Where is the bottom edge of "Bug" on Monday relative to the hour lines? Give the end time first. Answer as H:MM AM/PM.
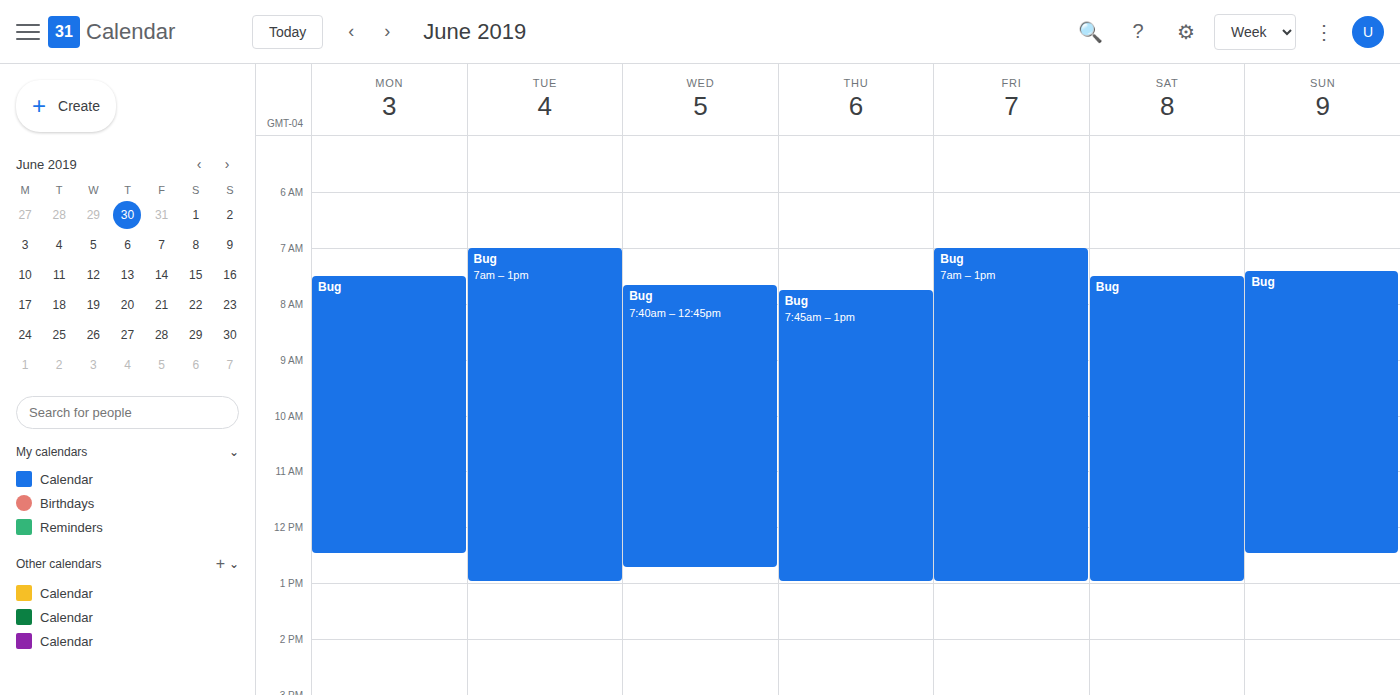
12:30 PM -- halfway between the 12 PM and 1 PM lines.